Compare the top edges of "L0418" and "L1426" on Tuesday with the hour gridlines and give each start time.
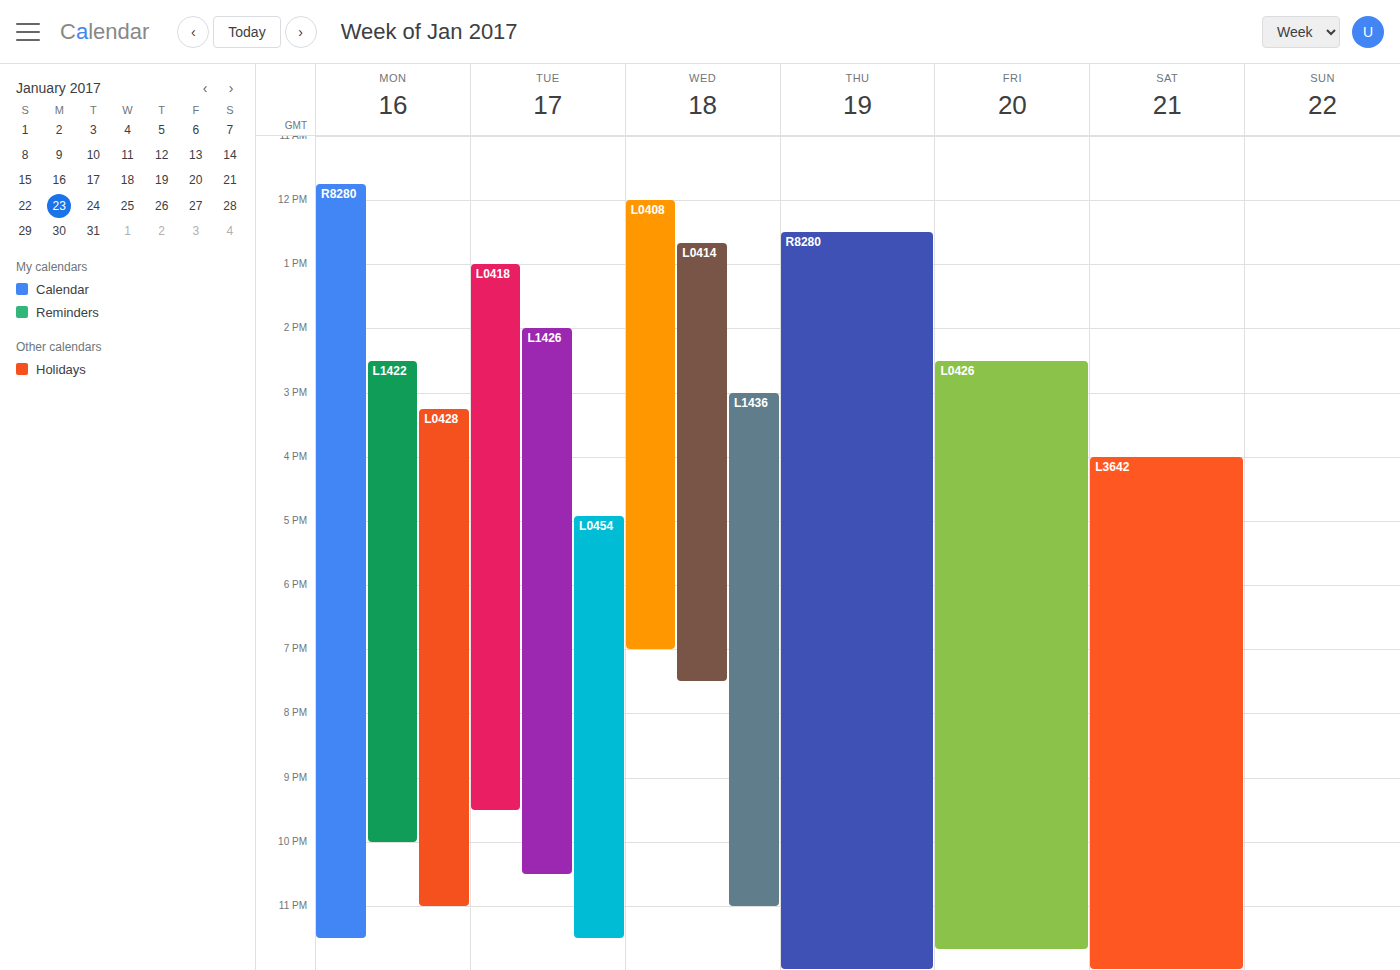
"L0418": 1:00 PM, exactly on the 1 PM line. "L1426": 2:00 PM, exactly on the 2 PM line.